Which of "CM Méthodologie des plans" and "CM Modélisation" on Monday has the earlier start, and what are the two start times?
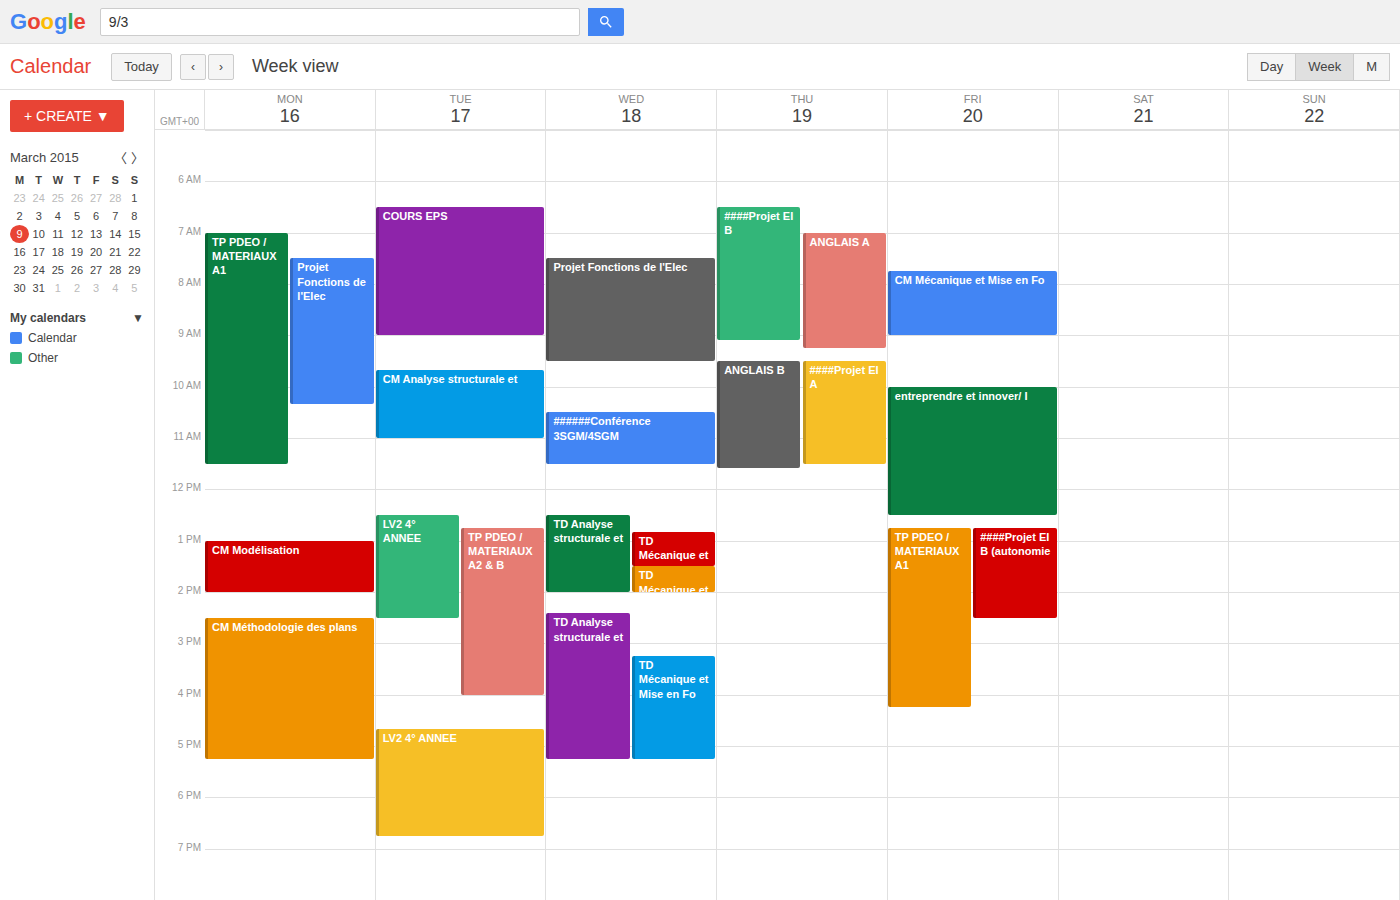
"CM Modélisation" 1:00 PM; "CM Méthodologie des plans" 2:30 PM.